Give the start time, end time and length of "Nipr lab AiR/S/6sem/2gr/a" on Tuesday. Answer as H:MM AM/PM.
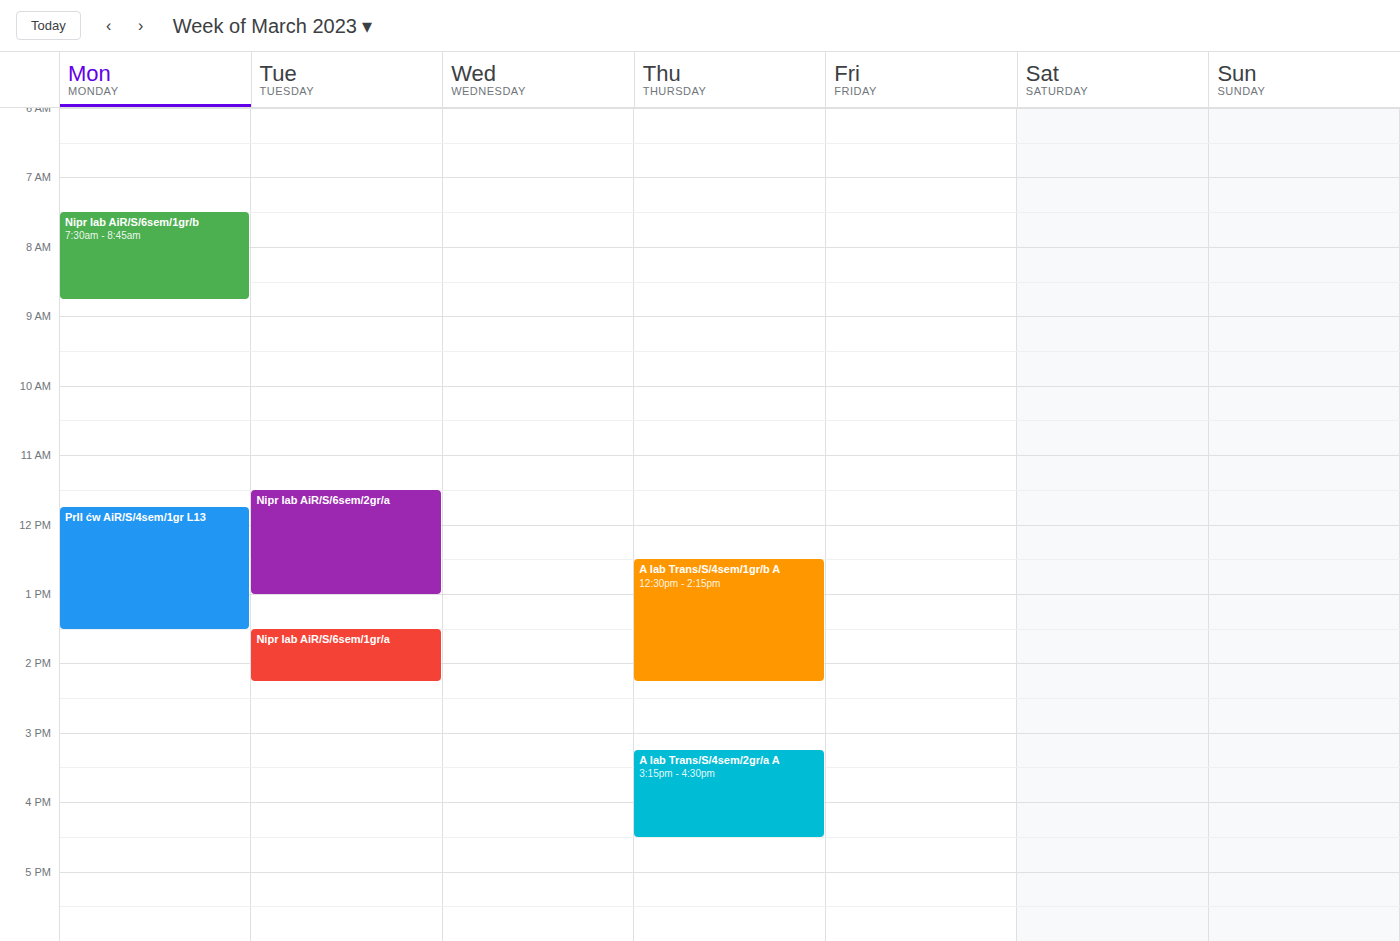
11:30 AM to 1:00 PM, 1 hour 30 minutes